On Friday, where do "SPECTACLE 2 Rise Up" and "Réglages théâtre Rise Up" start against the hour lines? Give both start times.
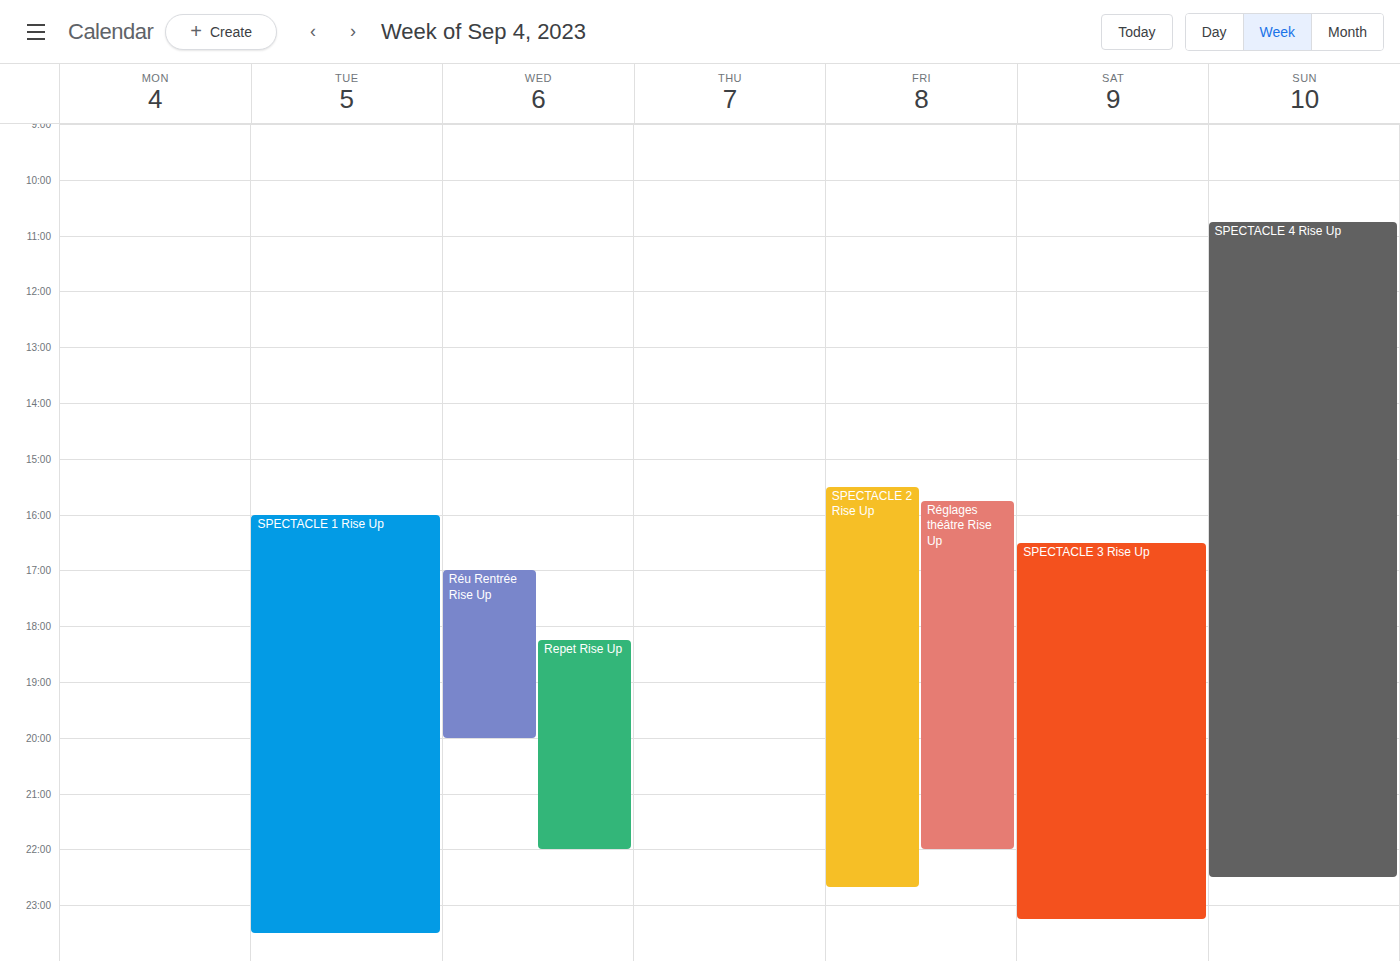
"SPECTACLE 2 Rise Up": 3:30 PM, halfway between the 3 PM and 4 PM lines. "Réglages théâtre Rise Up": 3:45 PM, neither: three quarters of the way from the 3 PM line to the 4 PM line.